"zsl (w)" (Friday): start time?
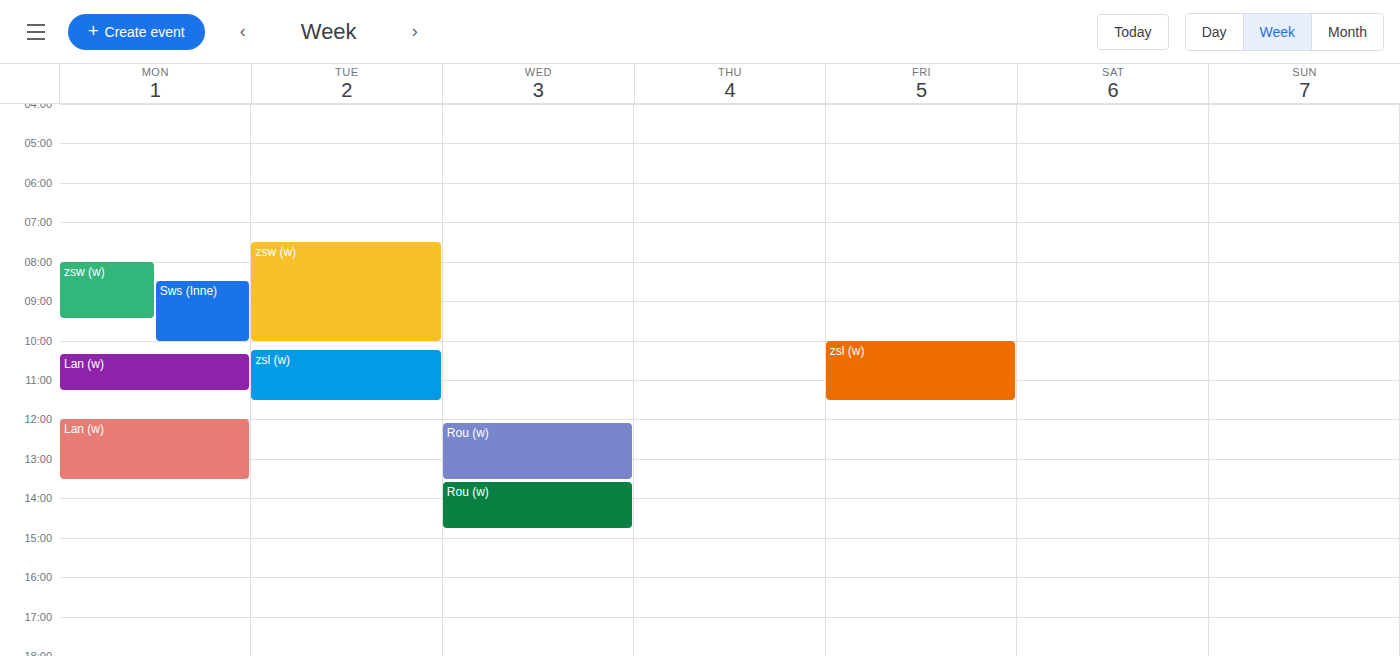
10:00 AM